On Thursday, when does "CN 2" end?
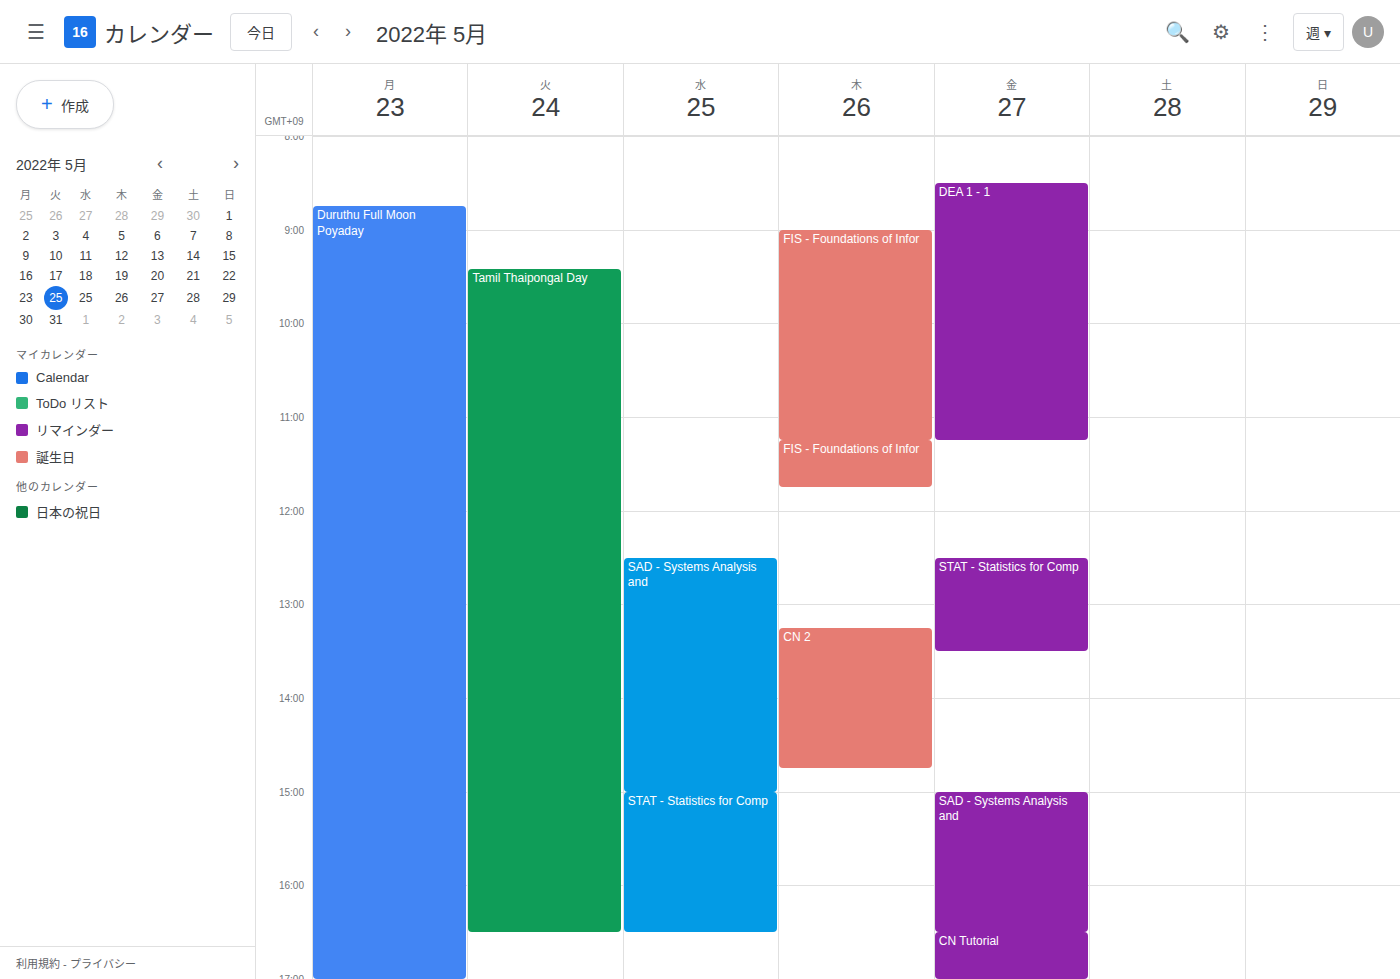
2:45 PM